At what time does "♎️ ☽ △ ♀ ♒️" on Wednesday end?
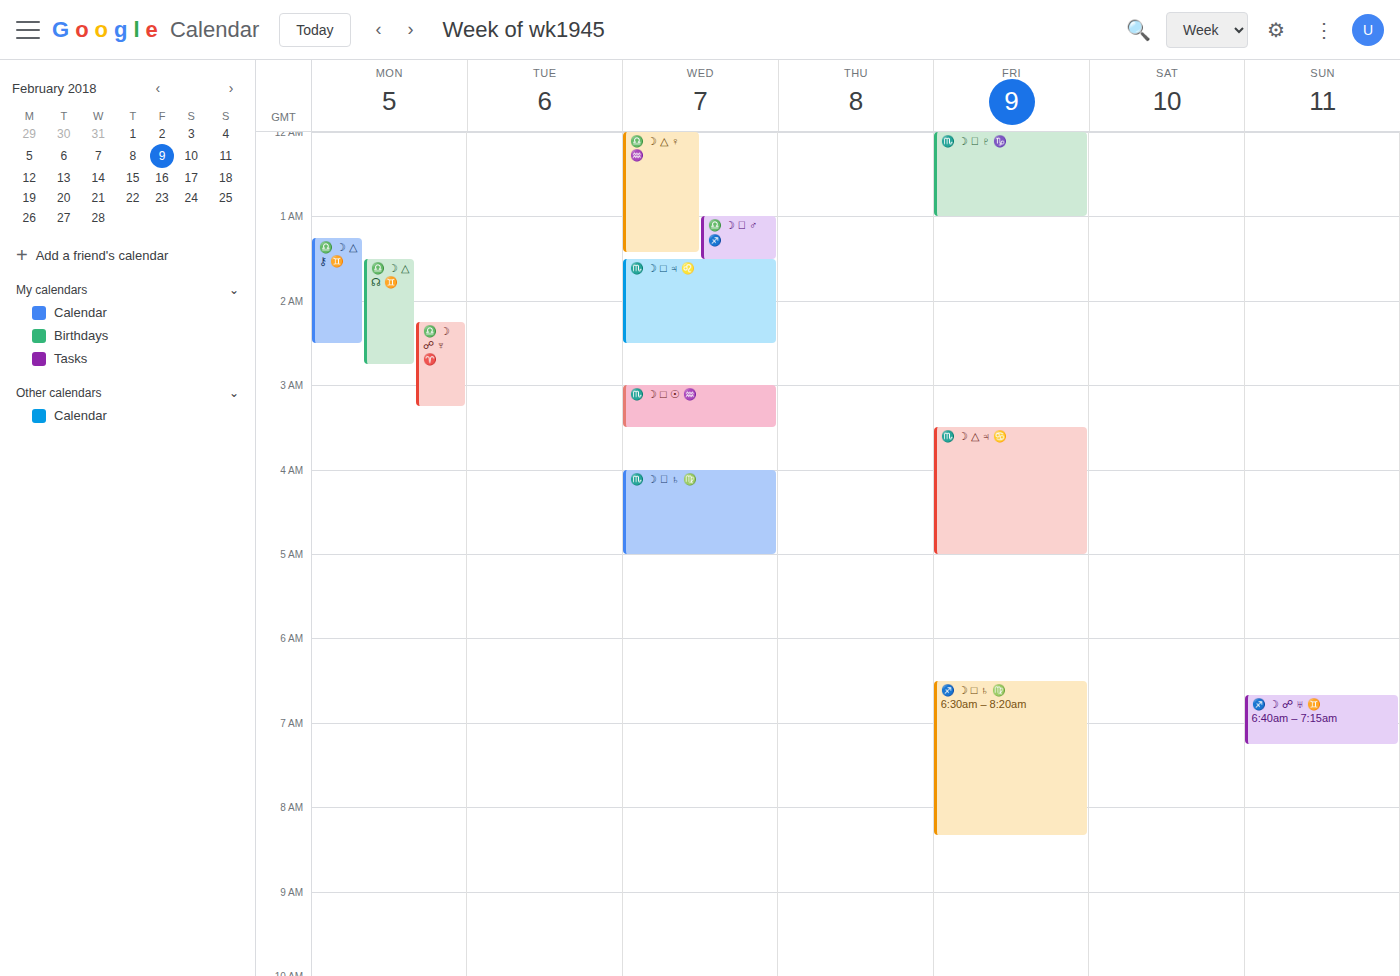
1:25 AM